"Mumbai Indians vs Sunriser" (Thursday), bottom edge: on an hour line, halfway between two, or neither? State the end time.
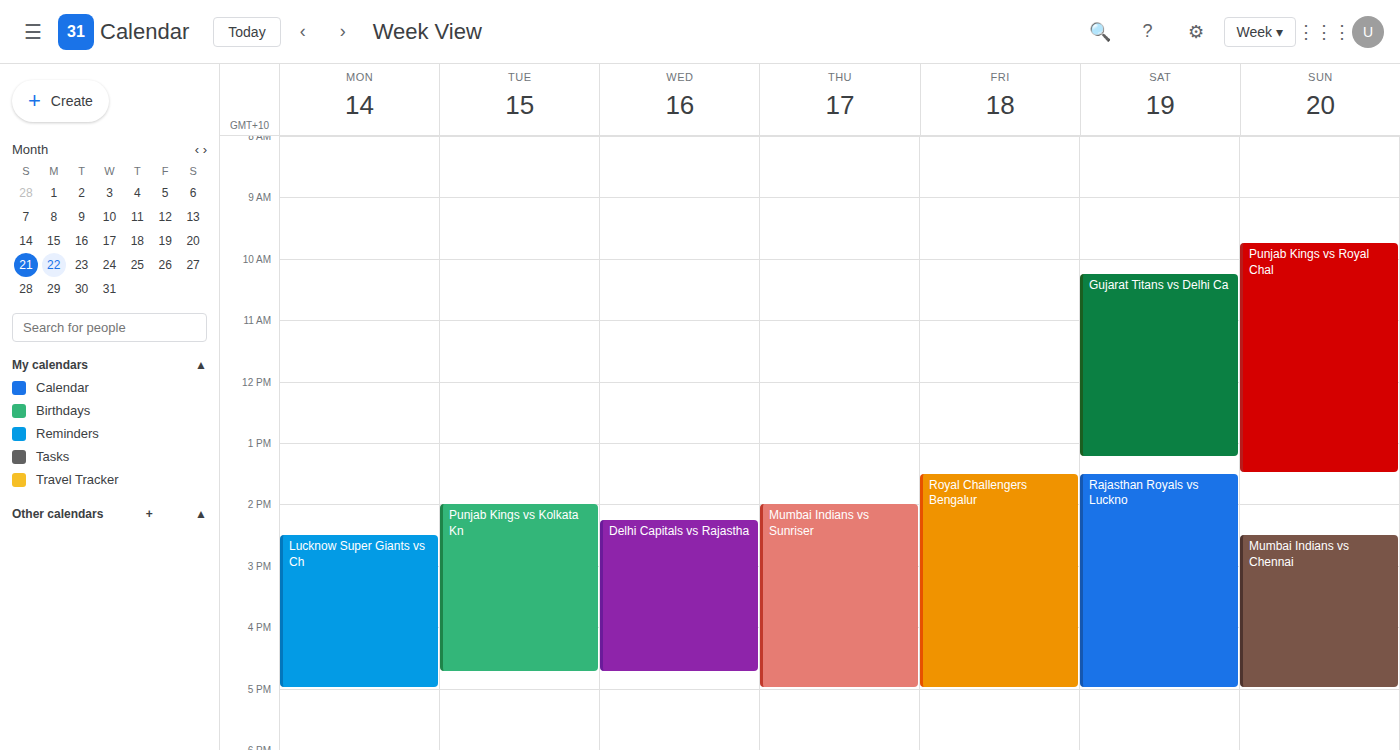
5:00 PM -- exactly on the 5 PM line.